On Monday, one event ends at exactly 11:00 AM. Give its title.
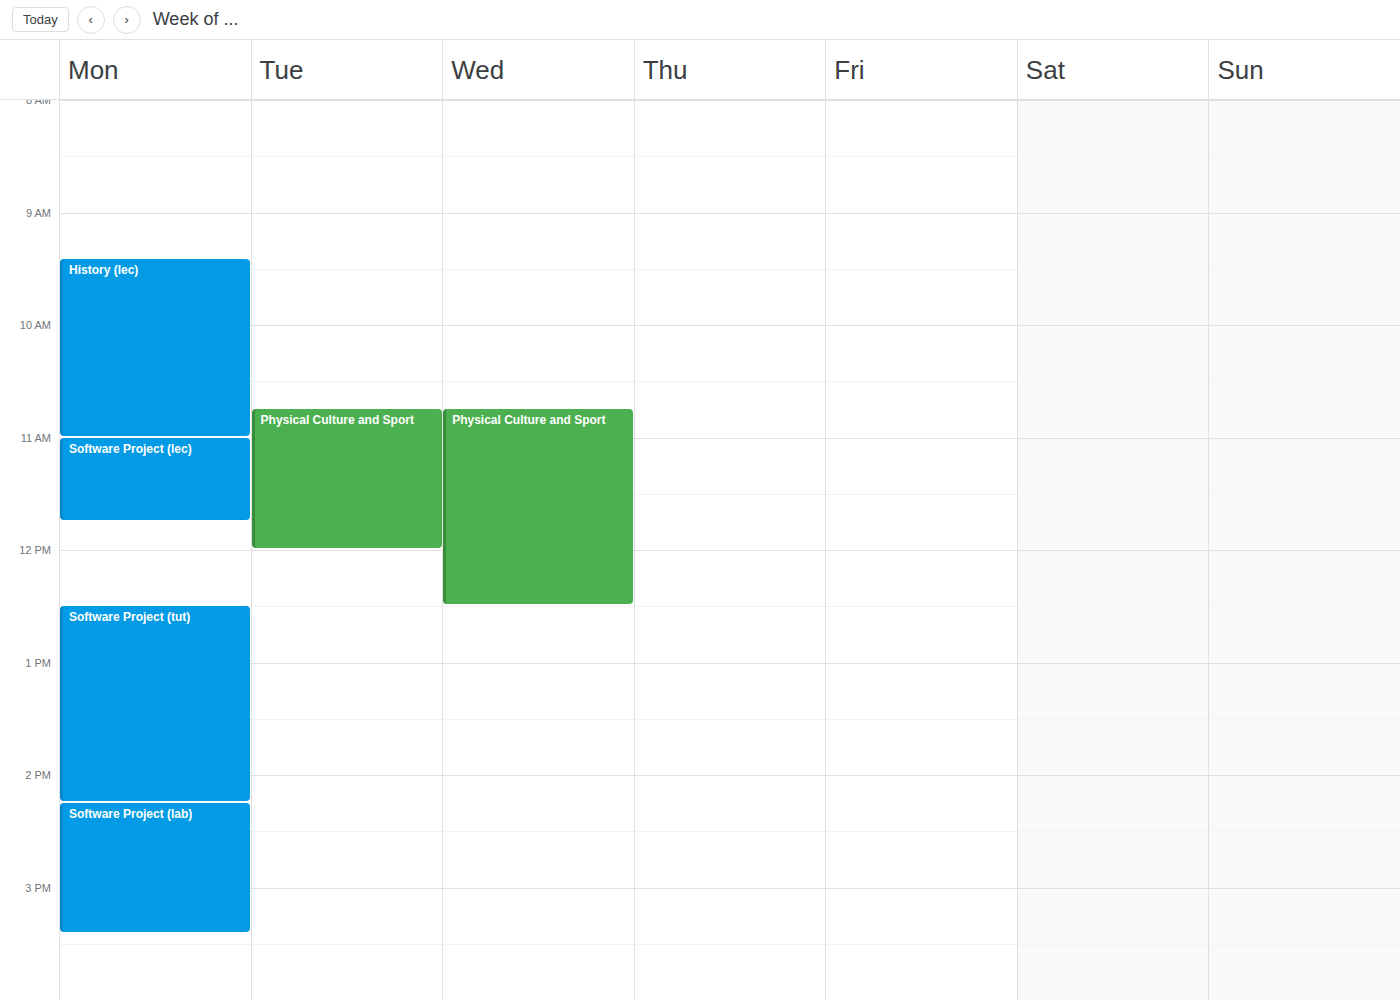
"History (lec)"